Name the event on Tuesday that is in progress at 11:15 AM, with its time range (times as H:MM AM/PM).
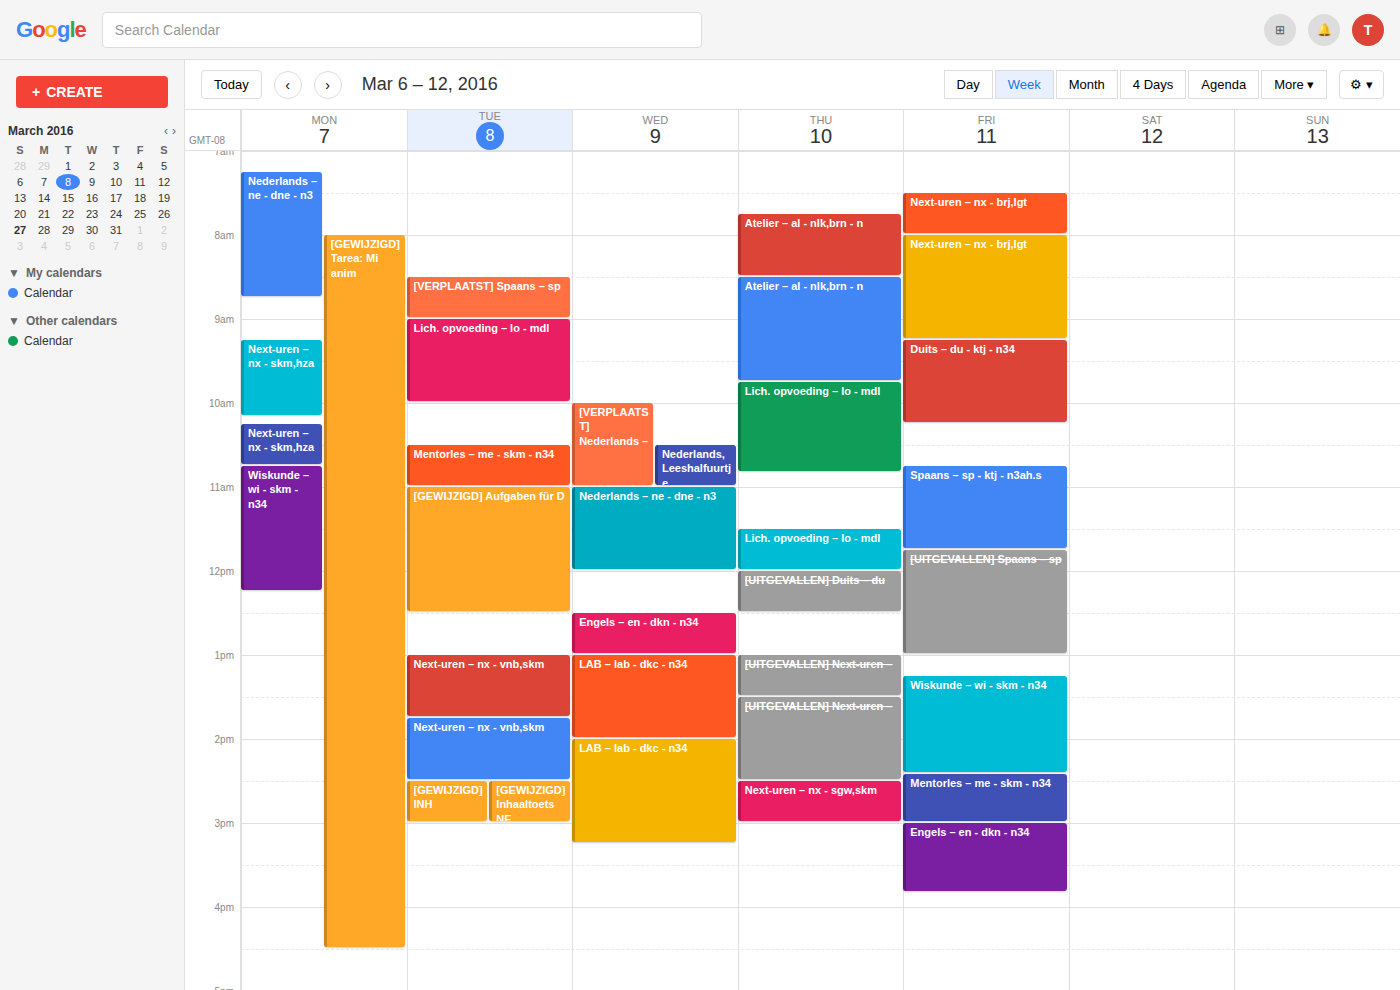
"[GEWIJZIGD] Aufgaben für D", 11:00 AM to 12:30 PM